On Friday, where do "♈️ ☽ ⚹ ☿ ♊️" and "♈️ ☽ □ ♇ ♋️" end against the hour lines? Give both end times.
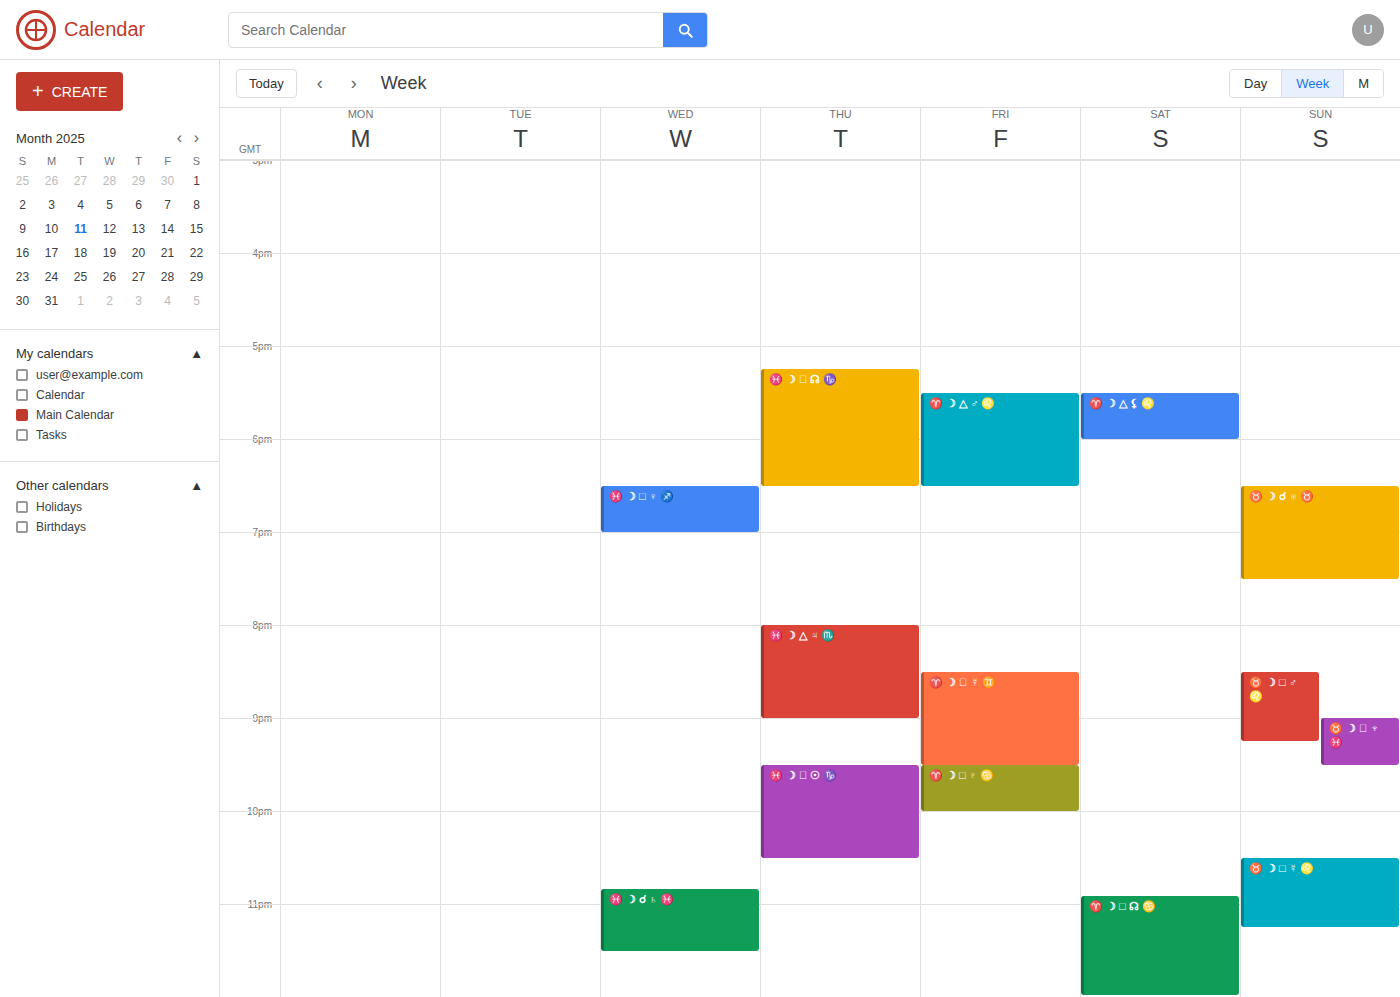
"♈️ ☽ ⚹ ☿ ♊️": 9:30 PM, halfway between the 9 PM and 10 PM lines. "♈️ ☽ □ ♇ ♋️": 10:00 PM, exactly on the 10 PM line.